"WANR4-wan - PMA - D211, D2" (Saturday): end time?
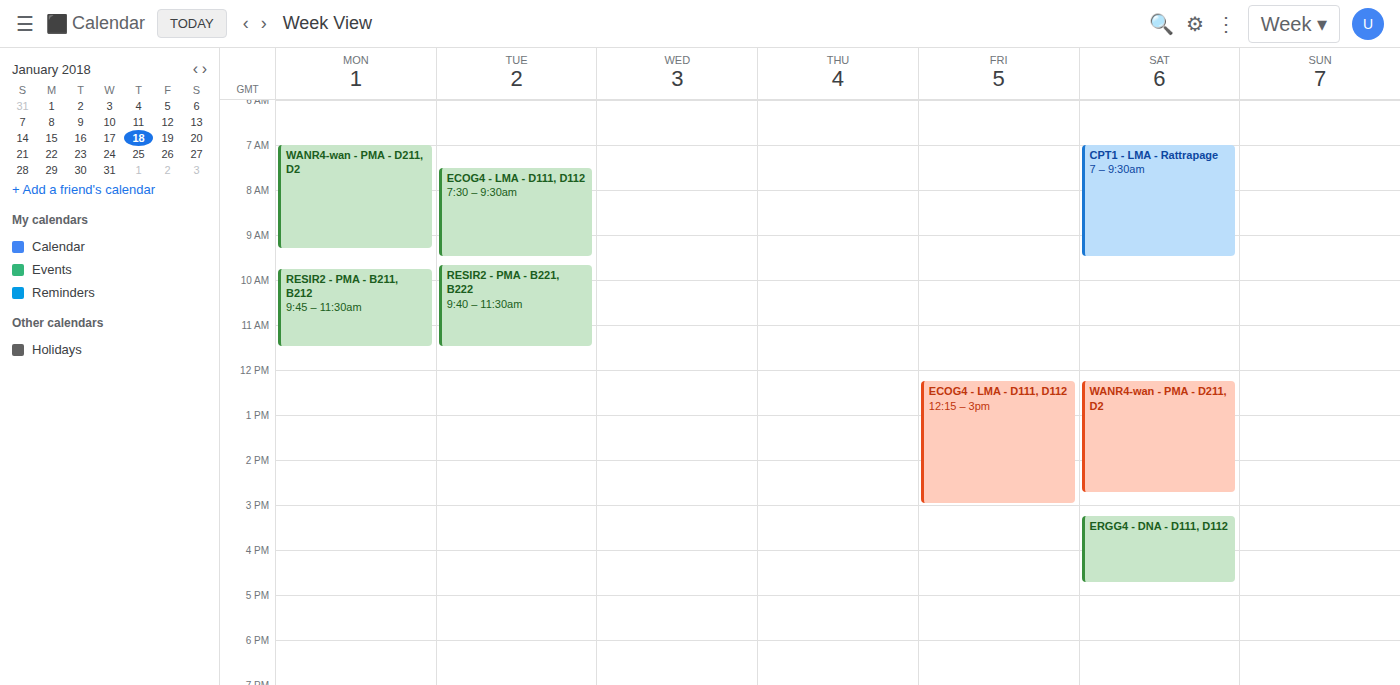
14:45